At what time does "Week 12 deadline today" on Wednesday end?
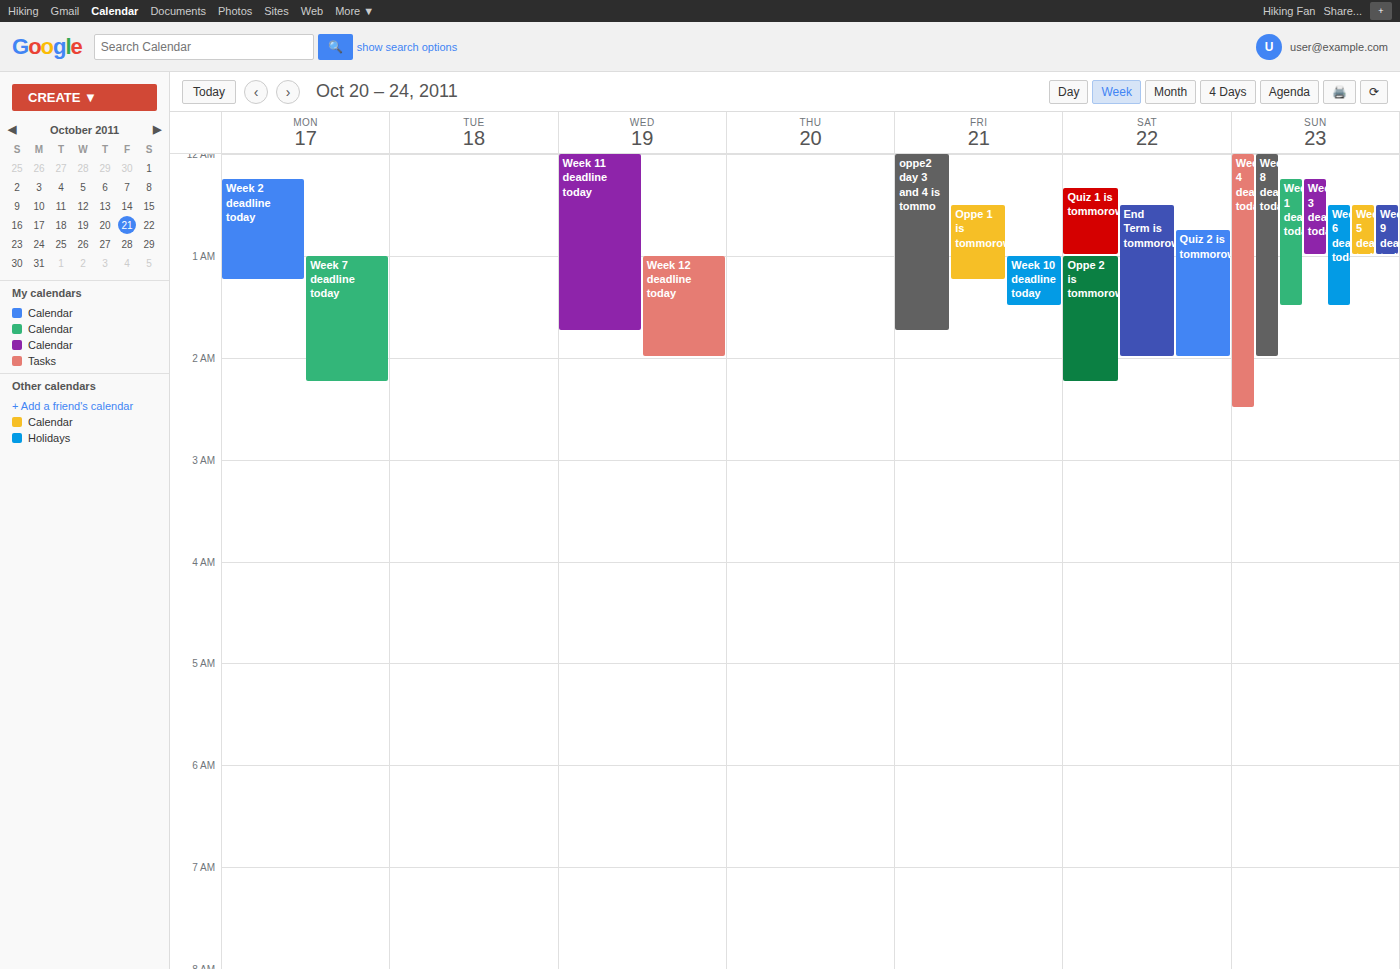
2:00 AM